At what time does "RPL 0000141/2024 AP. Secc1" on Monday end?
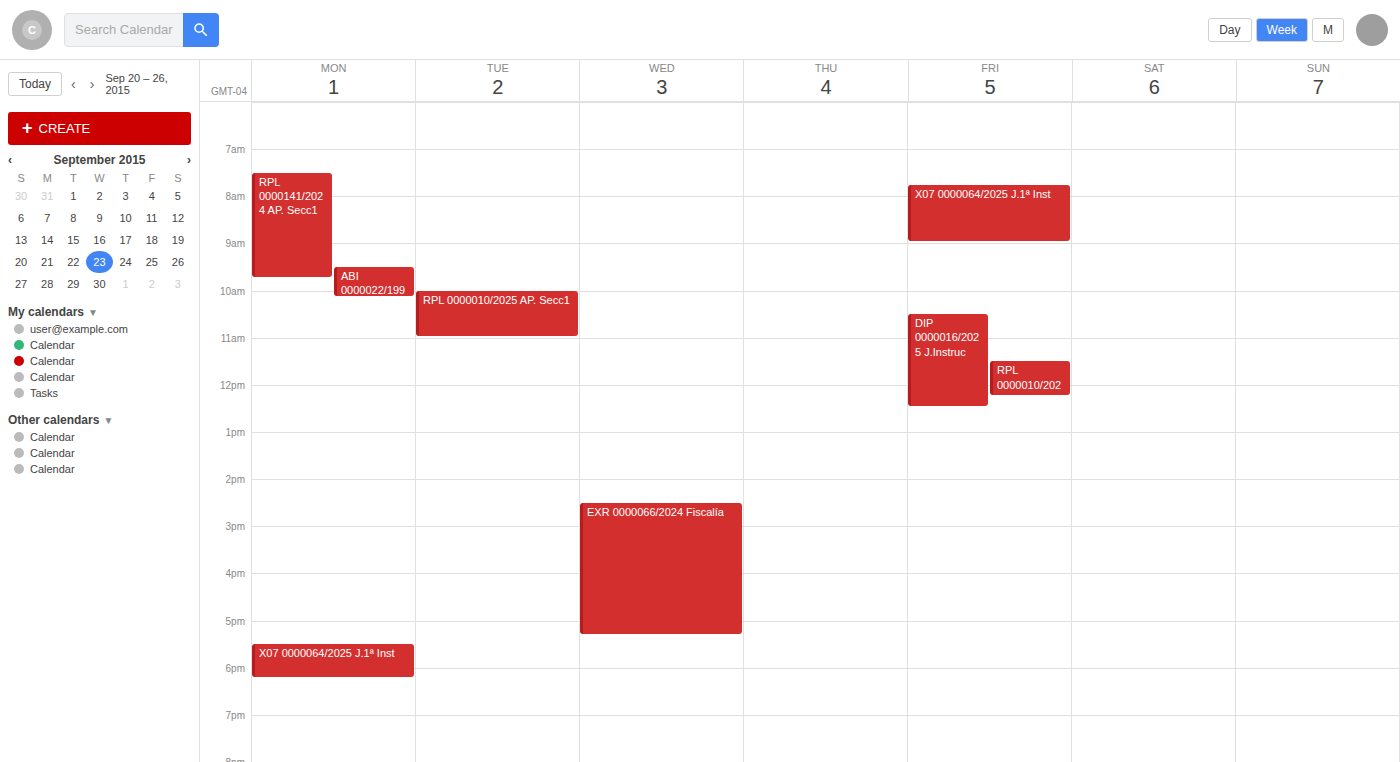
9:45 AM